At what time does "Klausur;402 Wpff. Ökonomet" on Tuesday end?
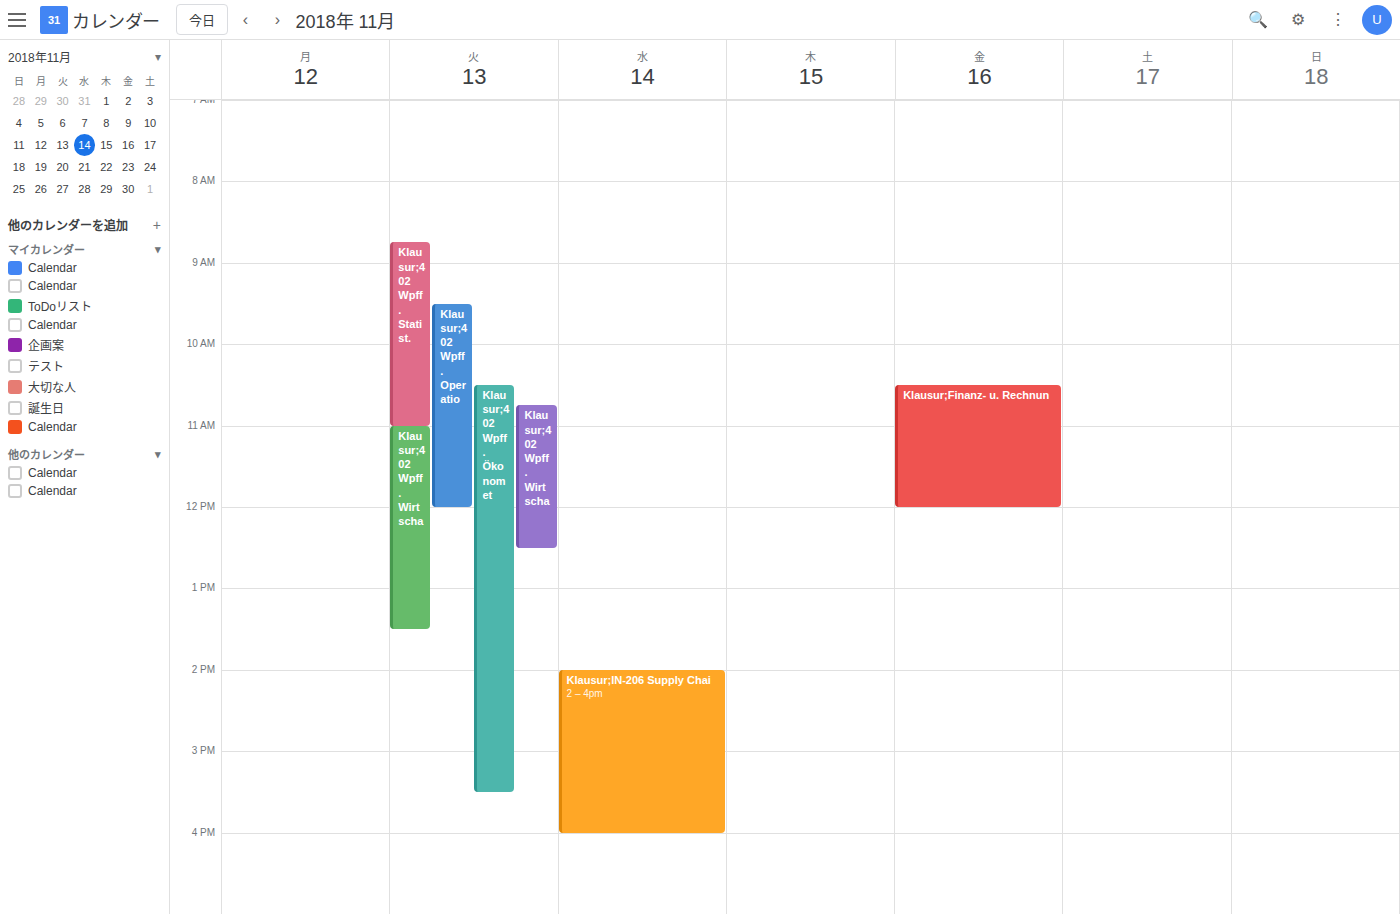
3:30 PM